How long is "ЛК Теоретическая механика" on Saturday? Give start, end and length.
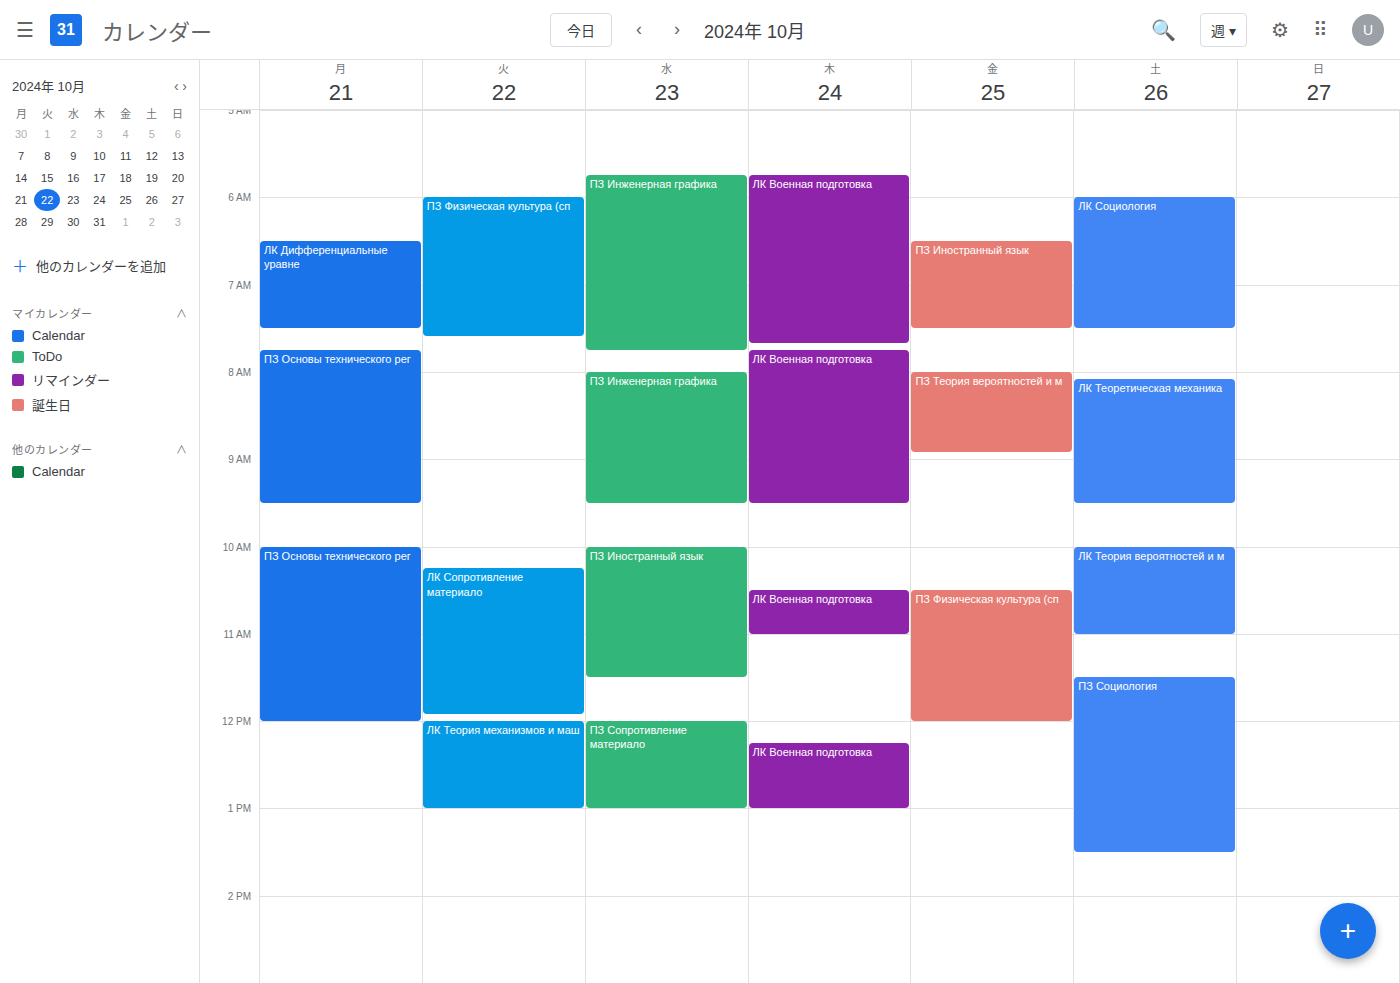
8:05 AM to 9:30 AM, 1 hour 25 minutes